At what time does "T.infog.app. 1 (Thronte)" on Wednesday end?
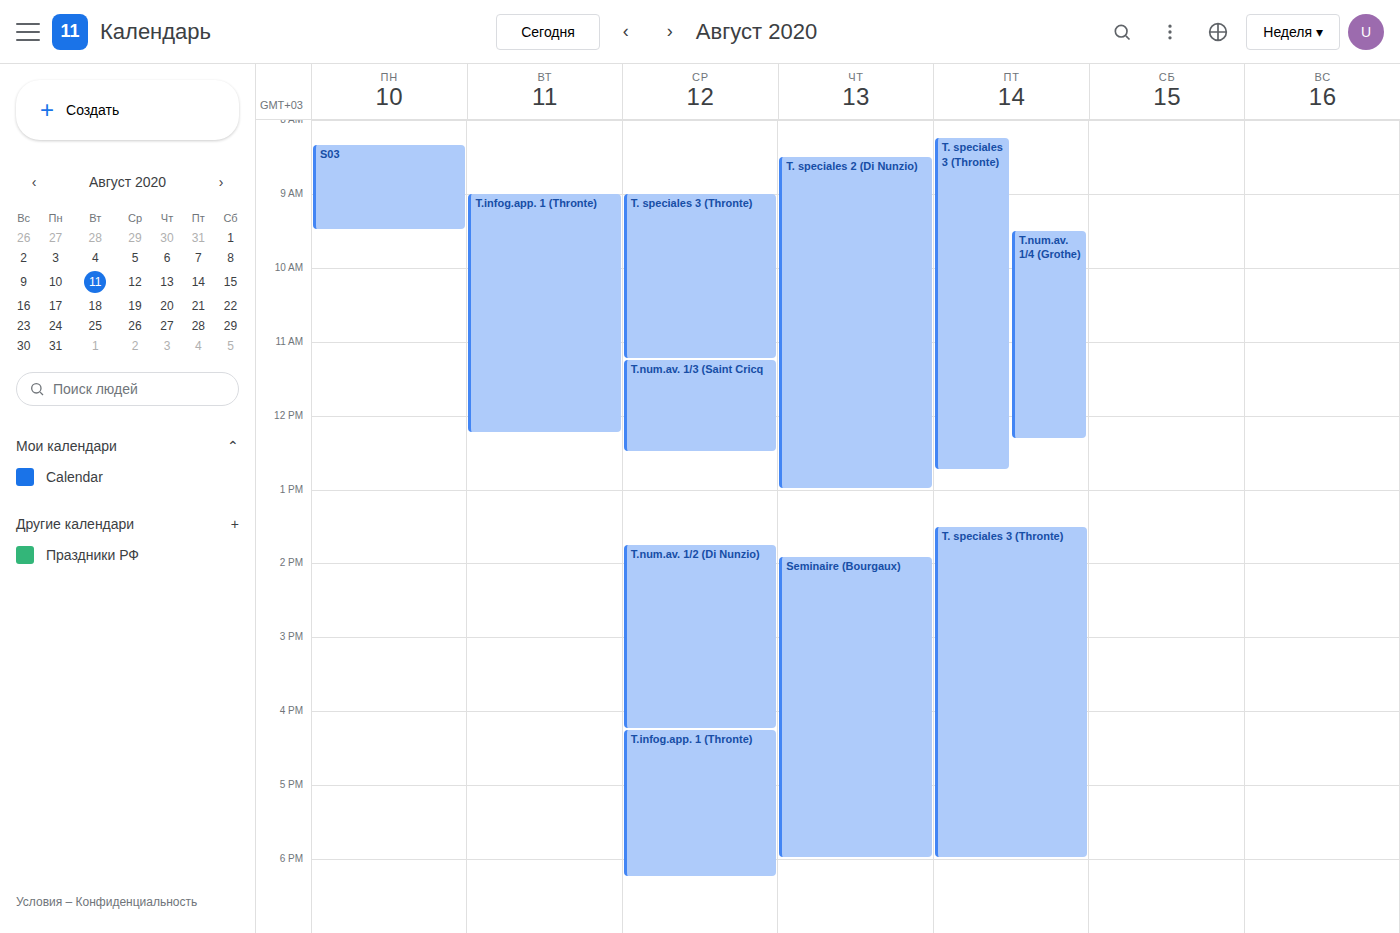
6:15 PM